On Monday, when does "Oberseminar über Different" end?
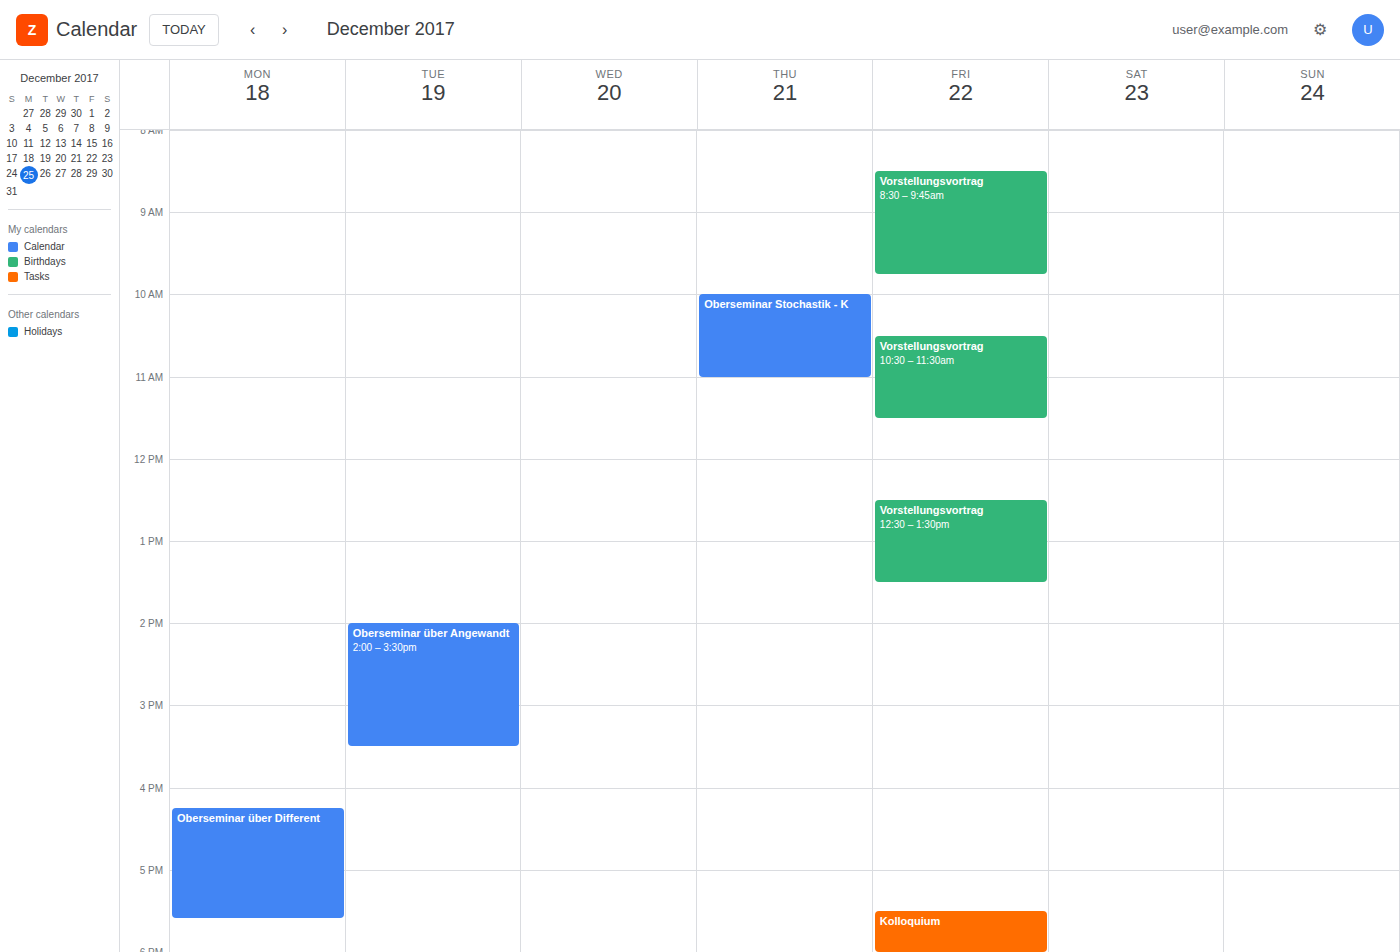
17:35